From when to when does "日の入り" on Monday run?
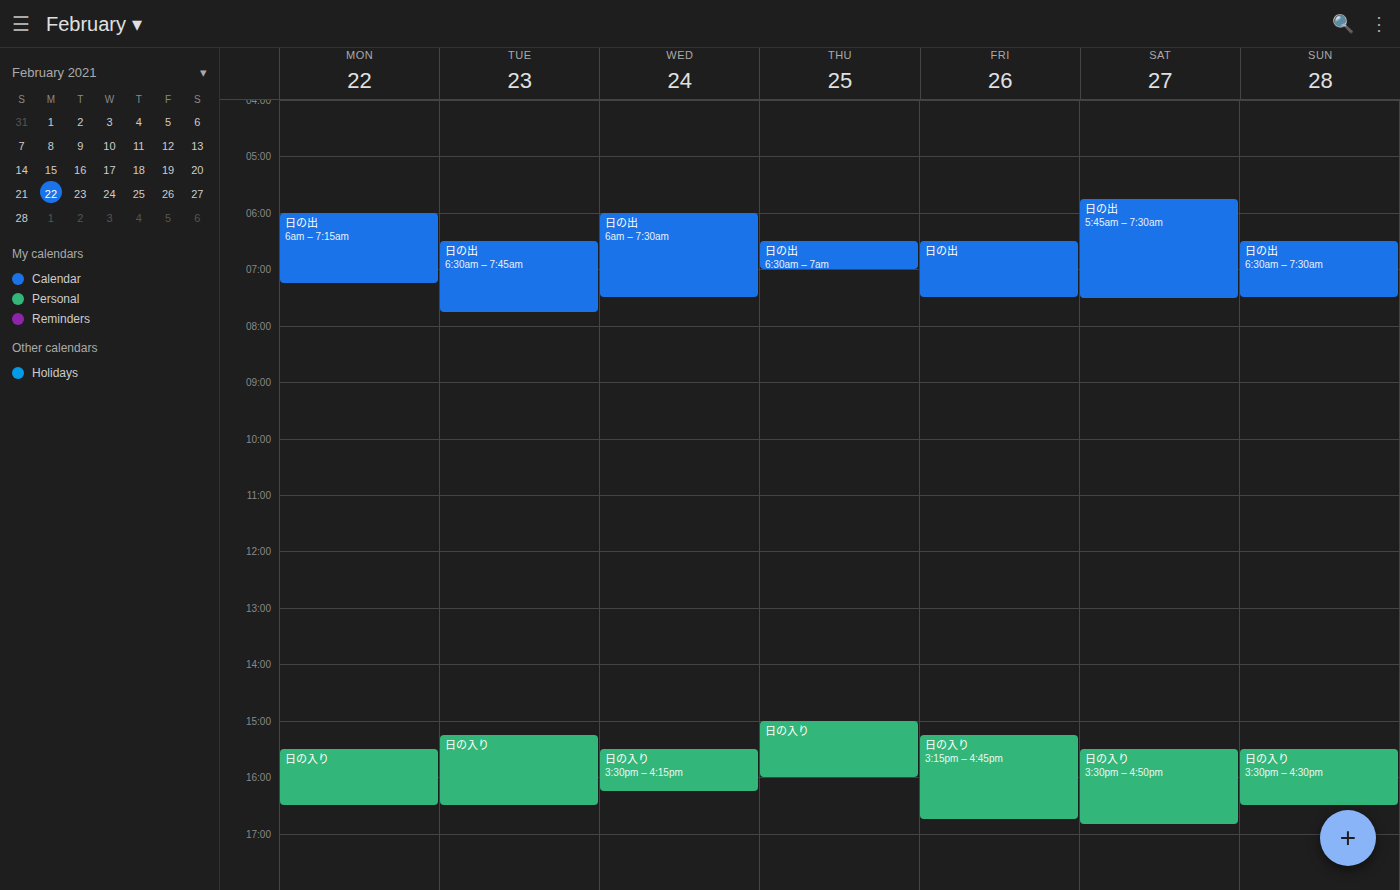
15:30 to 16:30